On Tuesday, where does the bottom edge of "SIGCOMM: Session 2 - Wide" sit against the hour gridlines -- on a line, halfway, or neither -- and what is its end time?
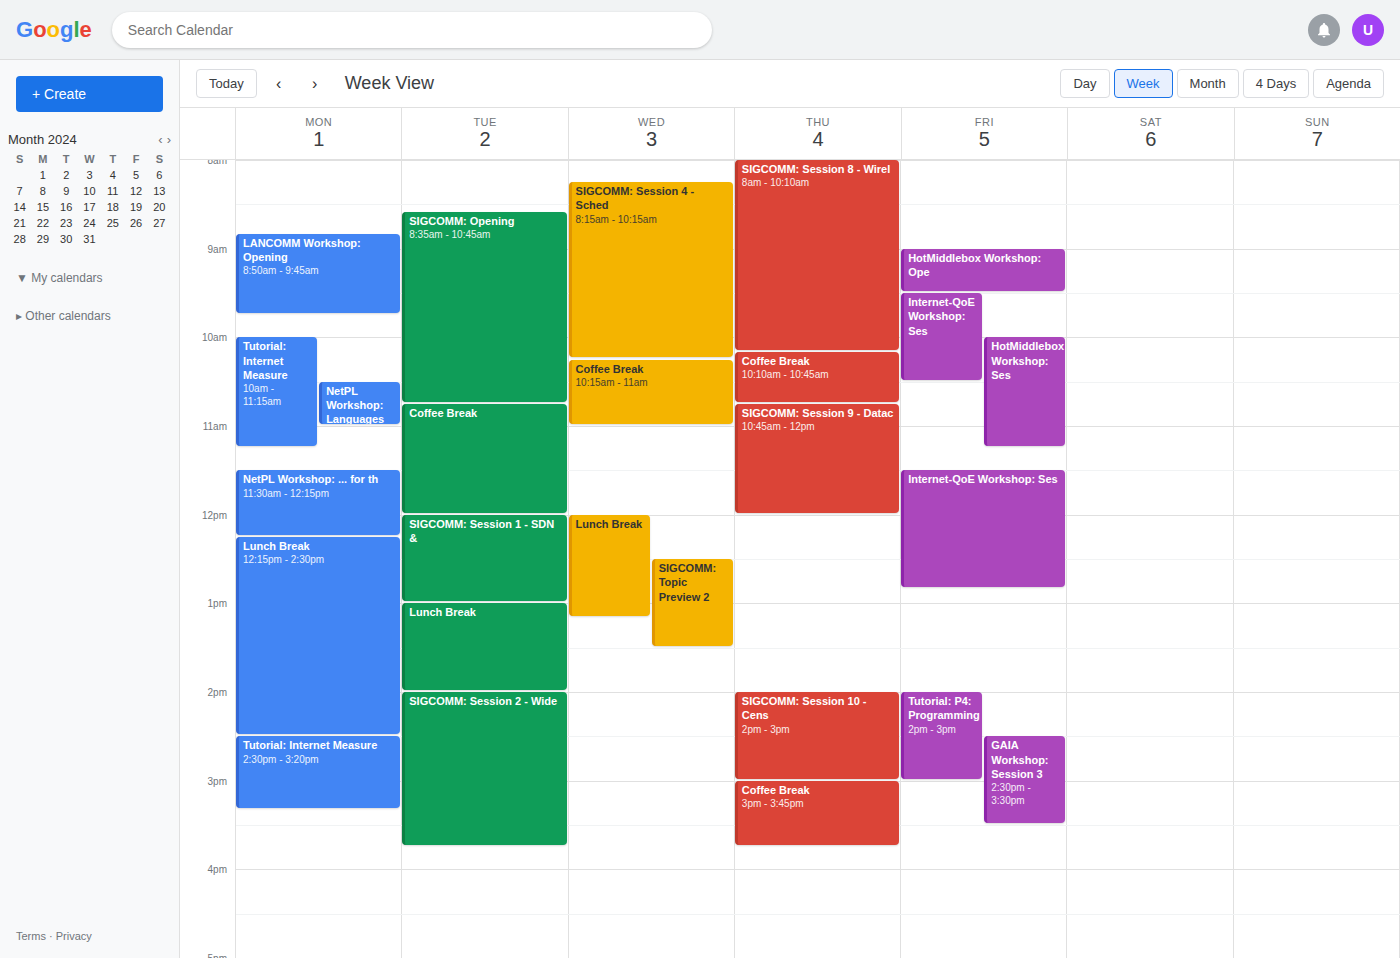
15:45 -- neither: three quarters of the way from the 15:00 line to the 16:00 line.